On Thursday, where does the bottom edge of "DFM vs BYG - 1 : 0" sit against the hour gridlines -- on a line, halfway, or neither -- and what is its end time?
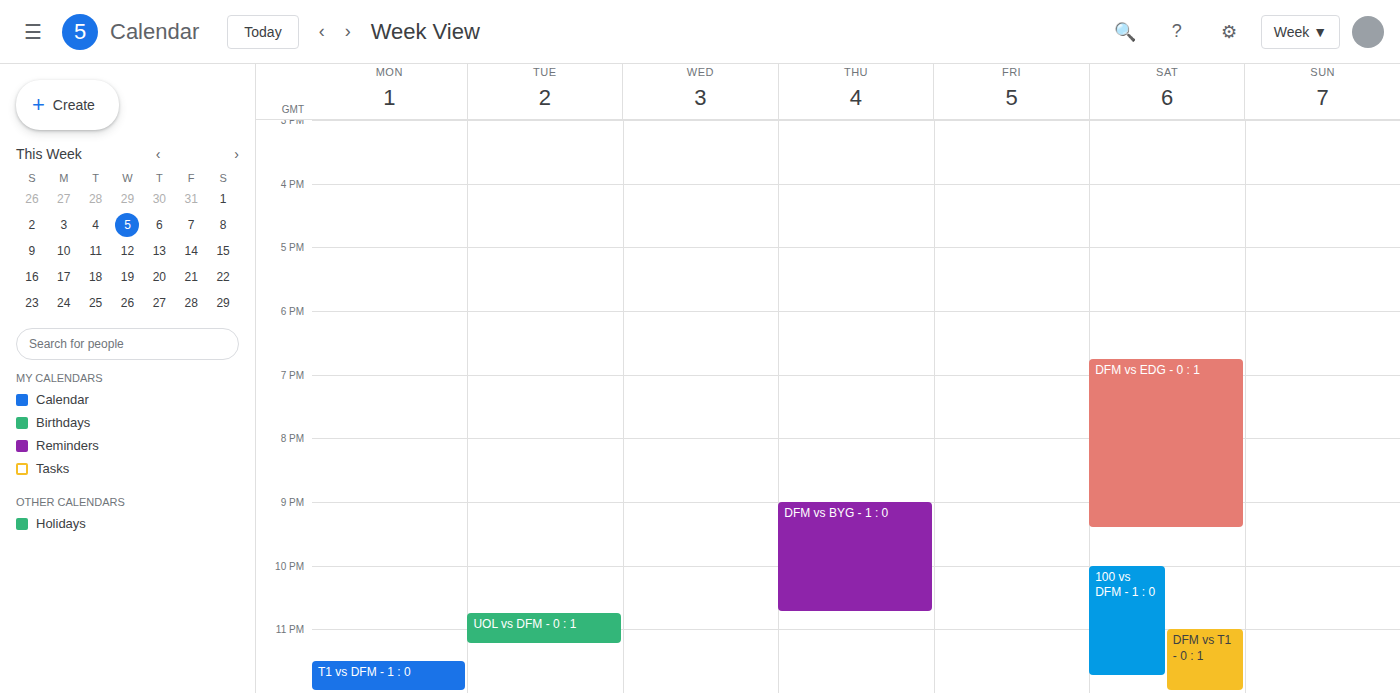
10:45 PM -- neither: three quarters of the way from the 10 PM line to the 11 PM line.